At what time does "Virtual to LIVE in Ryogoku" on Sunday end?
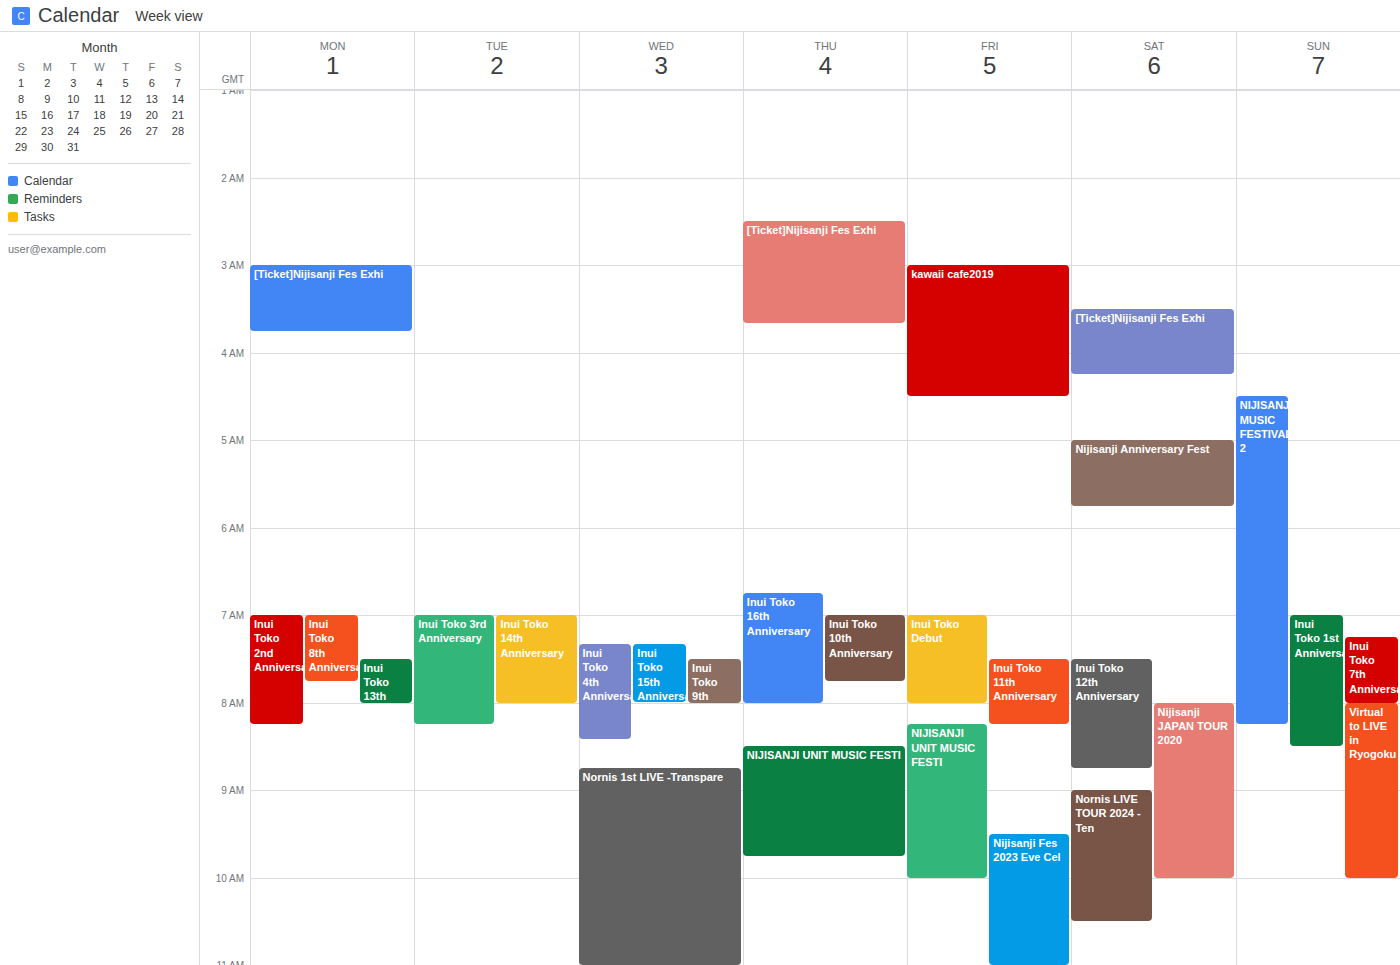
10:00 AM